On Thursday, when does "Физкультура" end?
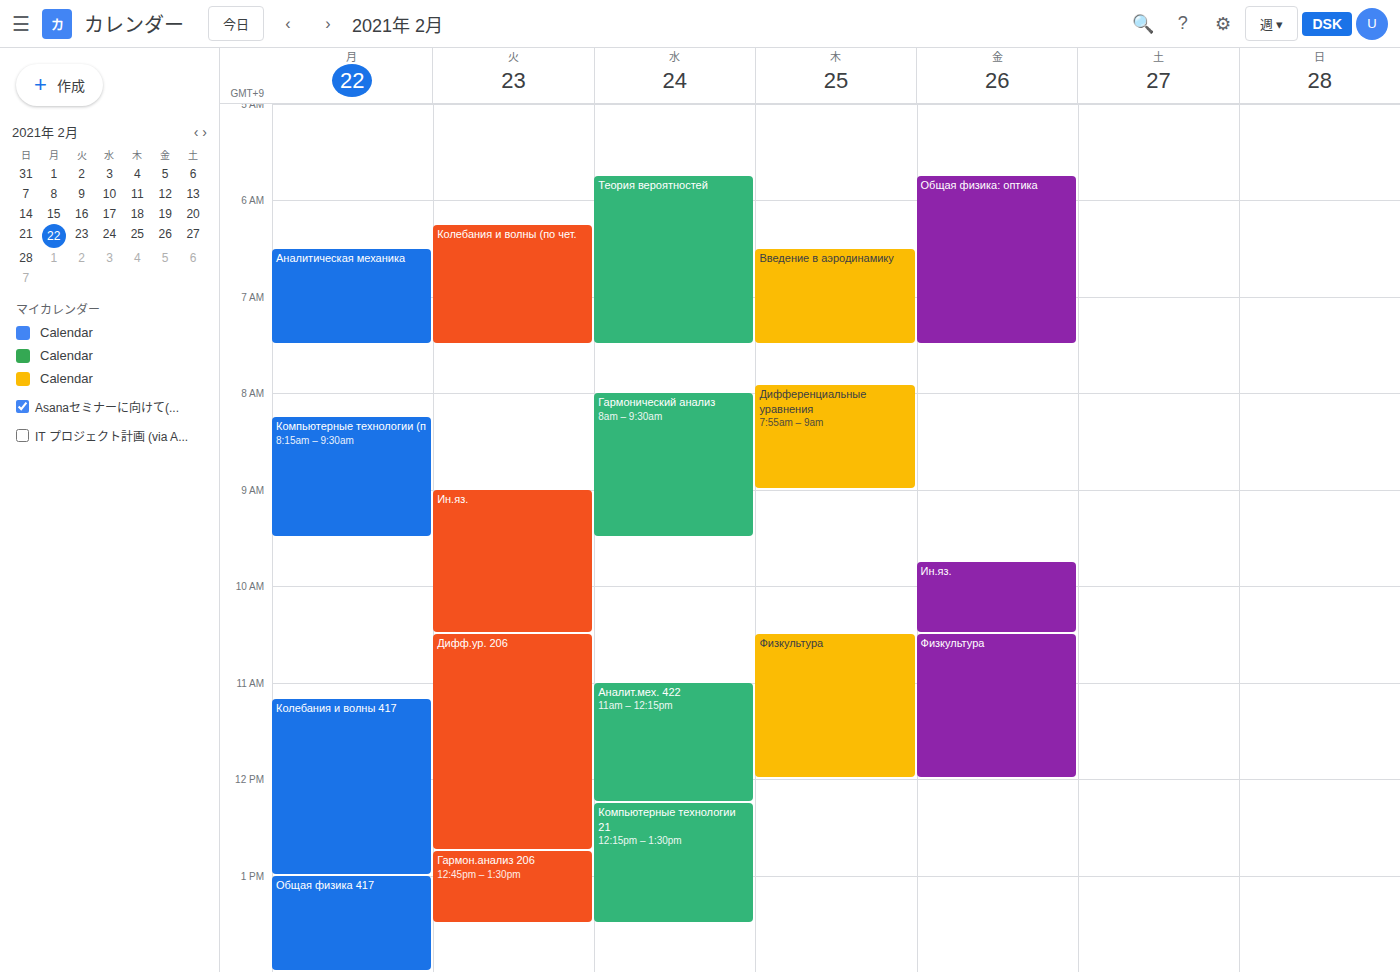
12:00 PM